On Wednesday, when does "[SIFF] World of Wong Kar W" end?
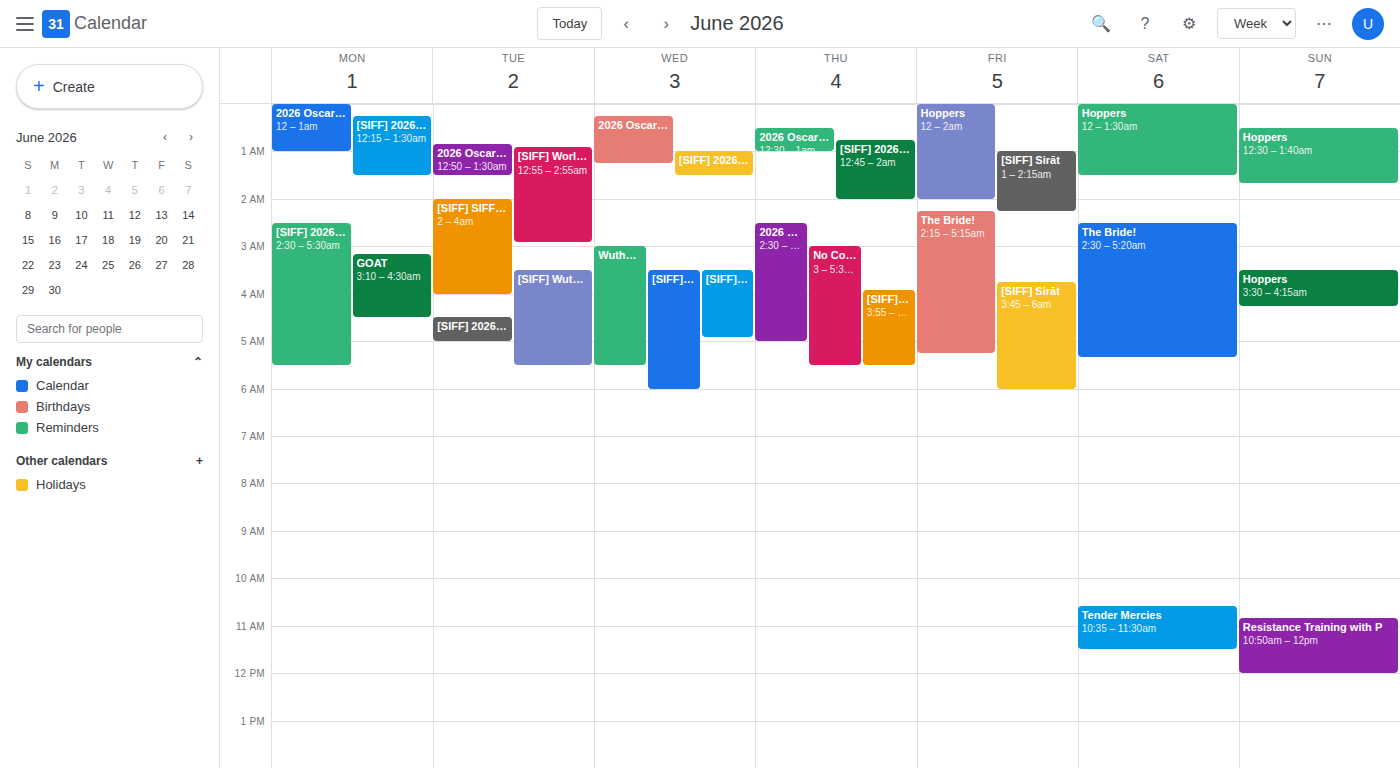
4:55 AM